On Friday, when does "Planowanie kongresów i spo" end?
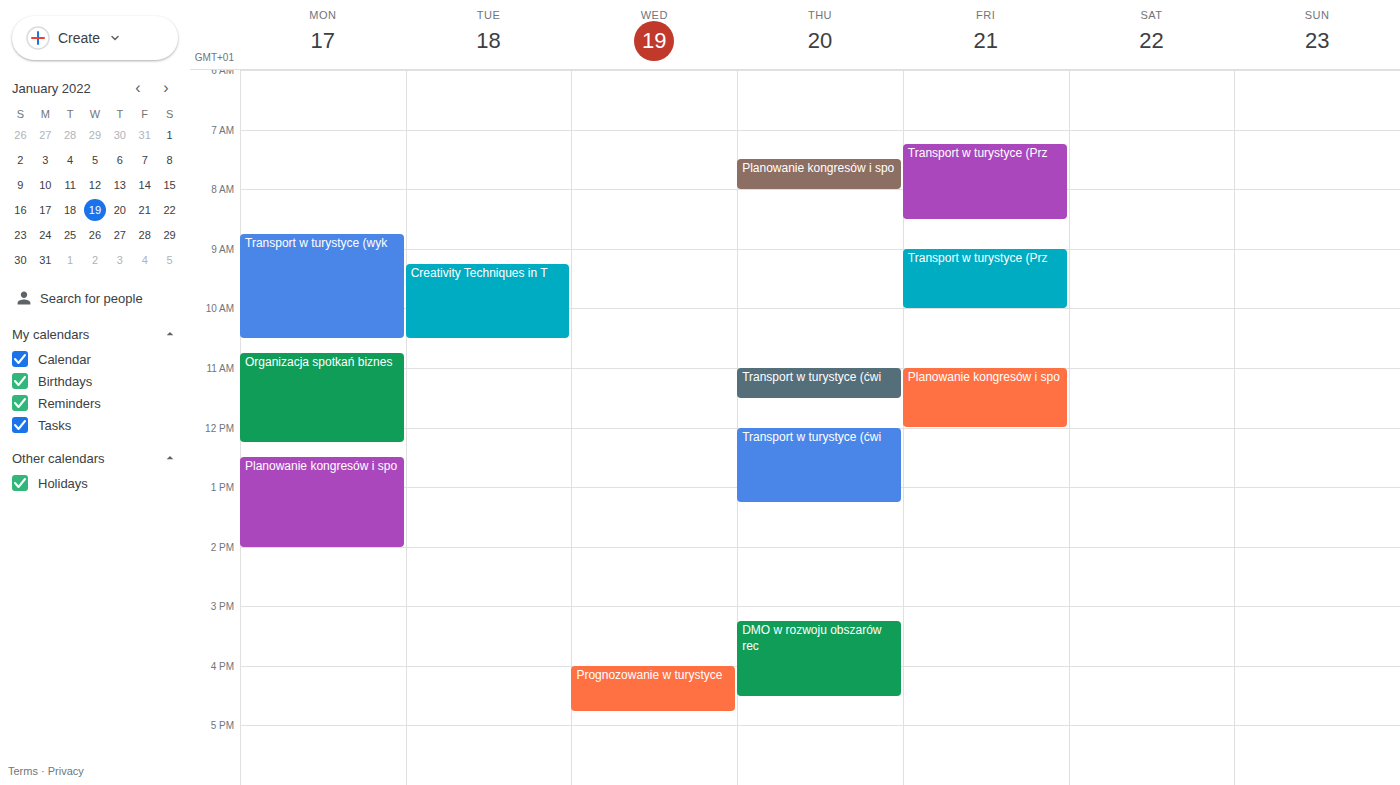
12:00 PM